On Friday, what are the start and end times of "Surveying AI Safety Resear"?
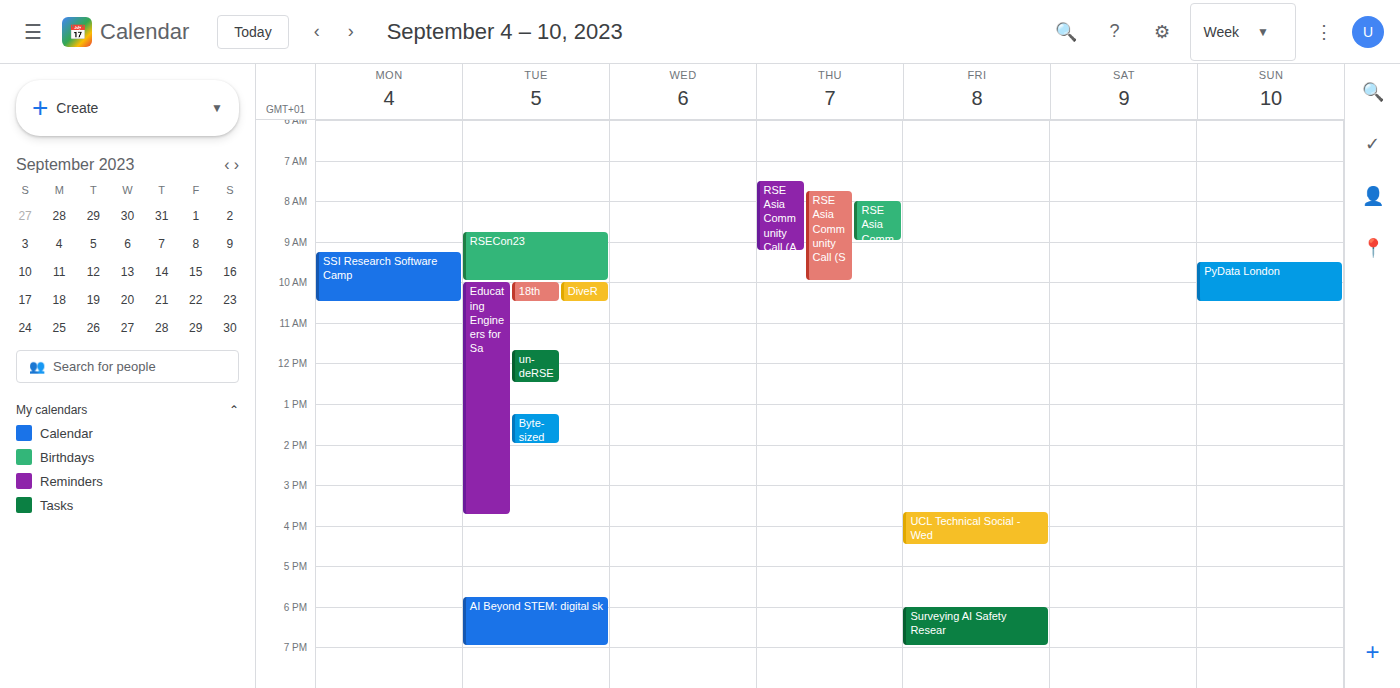
18:00 to 19:00